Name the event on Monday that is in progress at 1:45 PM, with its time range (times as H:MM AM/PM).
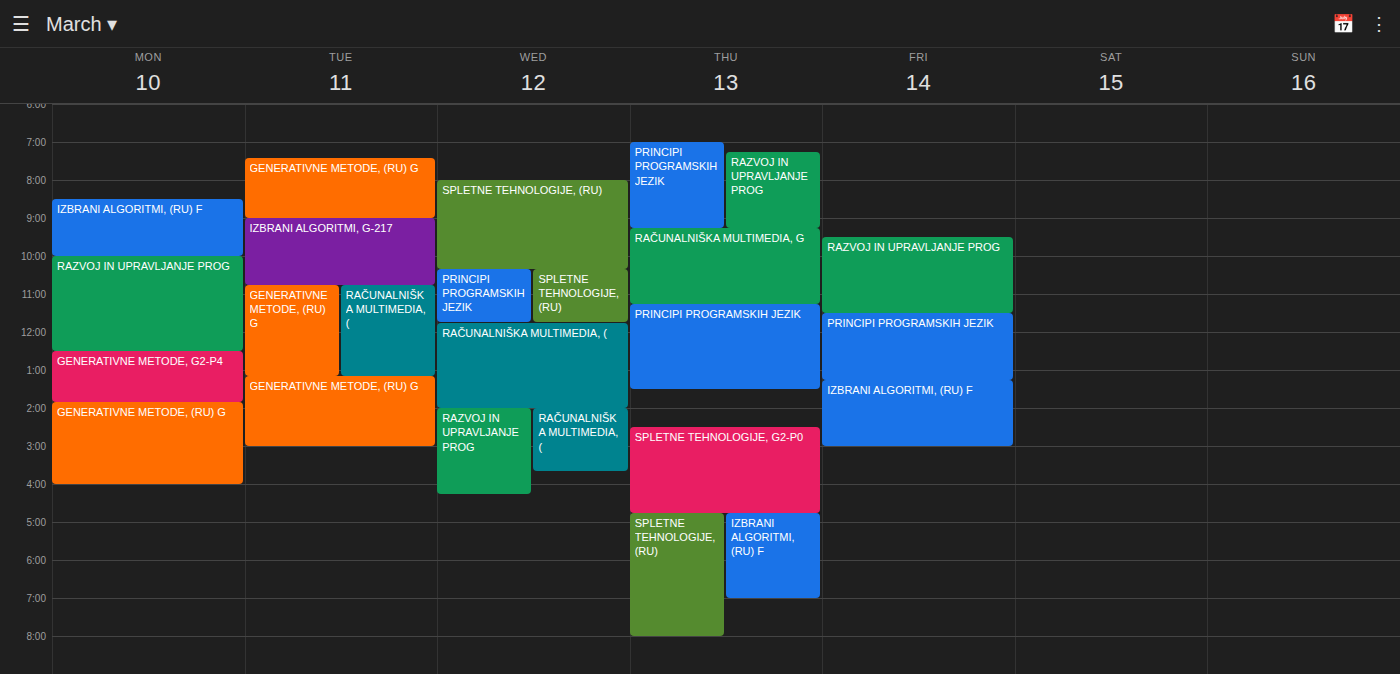
"GENERATIVNE METODE, G2-P4", 12:30 PM to 1:50 PM